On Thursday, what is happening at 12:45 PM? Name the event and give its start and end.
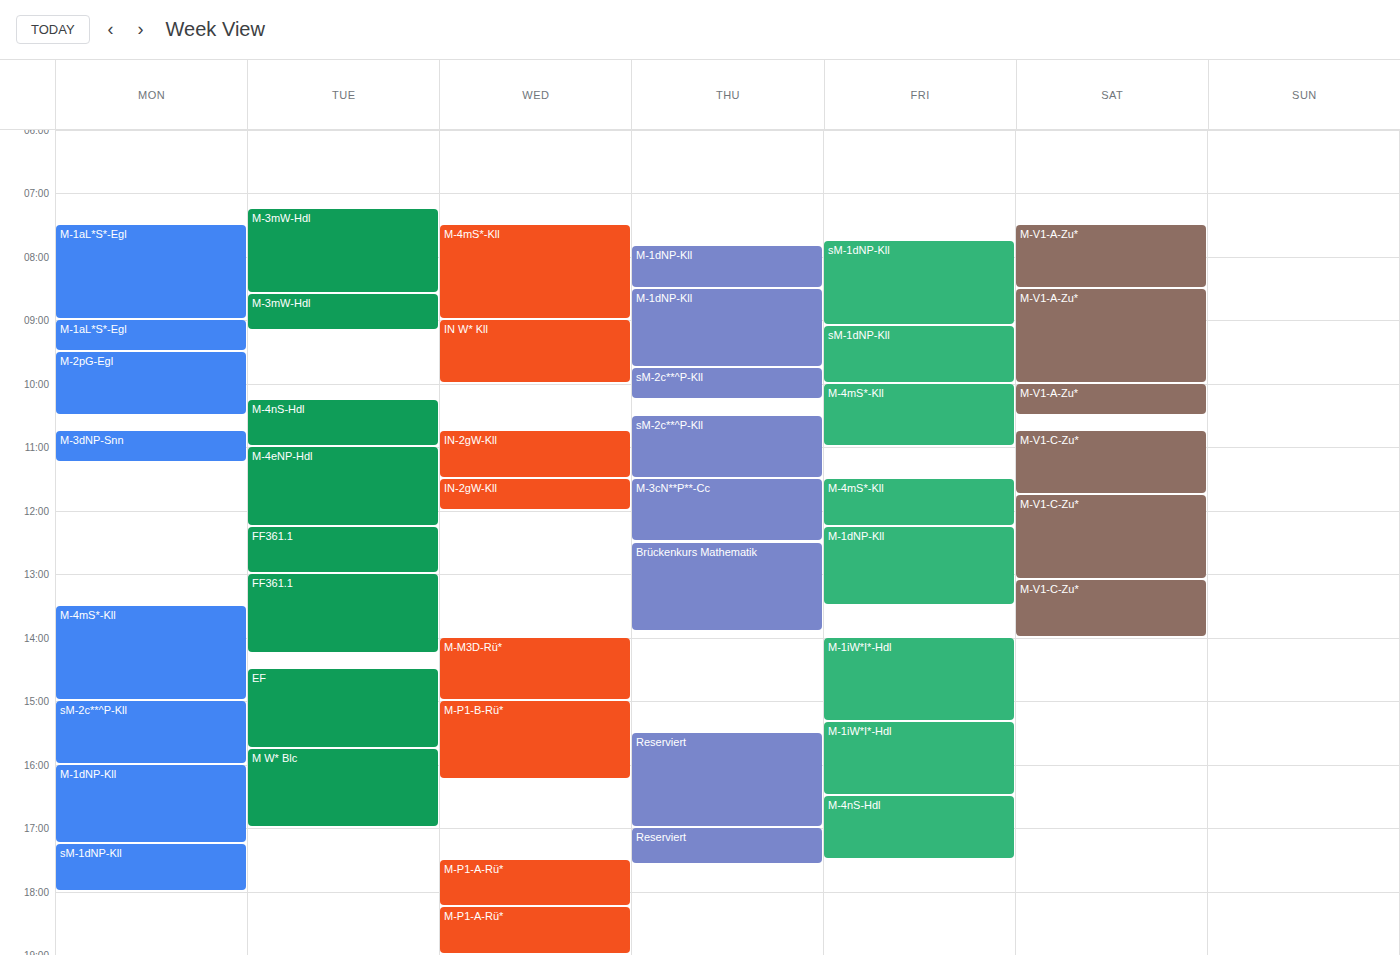
"Brückenkurs Mathematik", 12:30 PM to 1:55 PM